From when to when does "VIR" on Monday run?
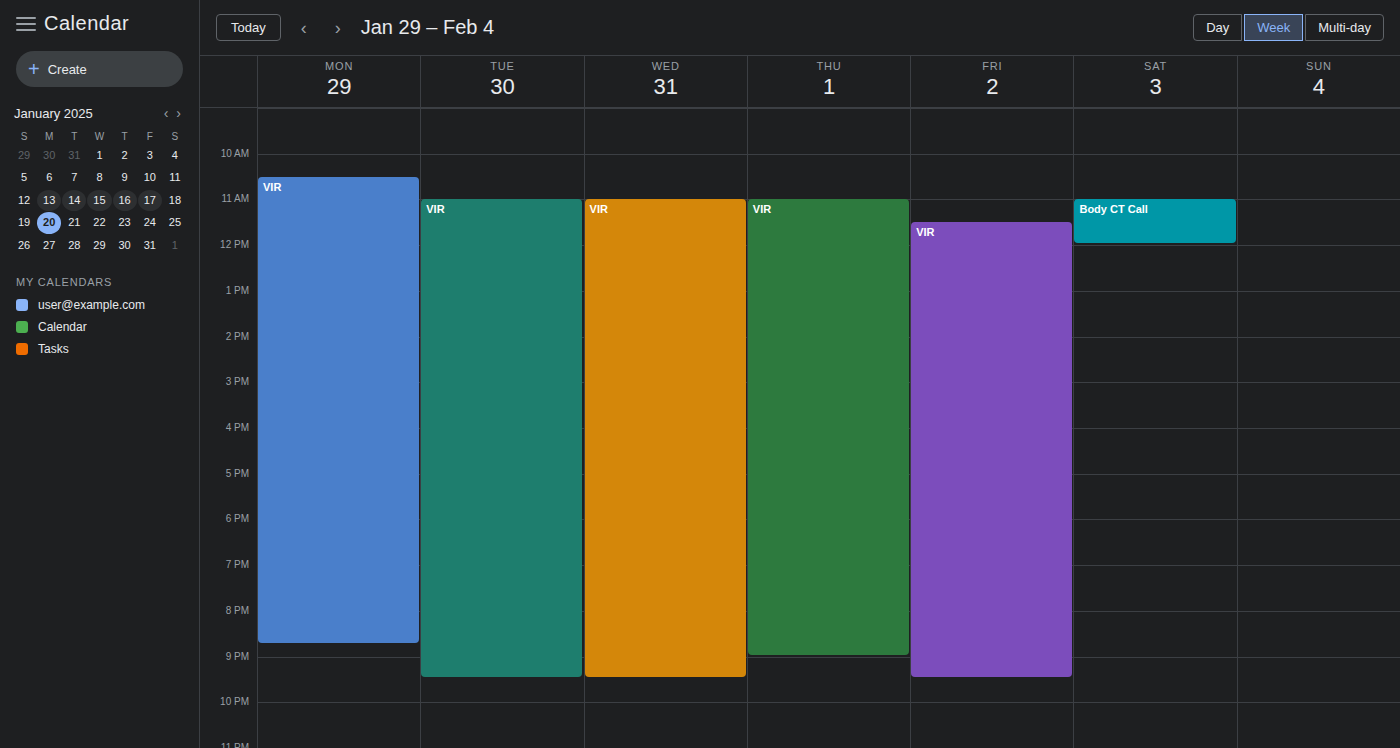
10:30 AM to 8:45 PM